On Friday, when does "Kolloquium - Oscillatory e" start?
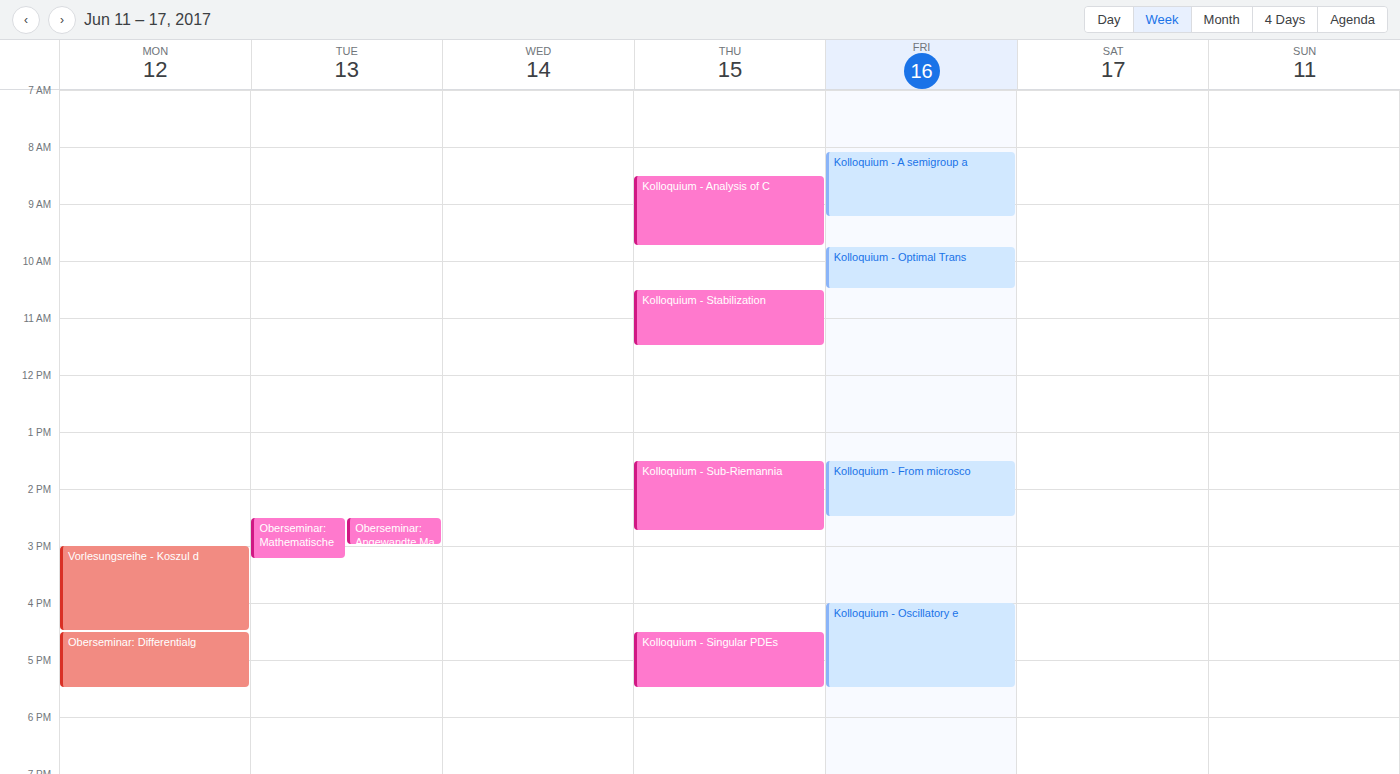
4:00 PM